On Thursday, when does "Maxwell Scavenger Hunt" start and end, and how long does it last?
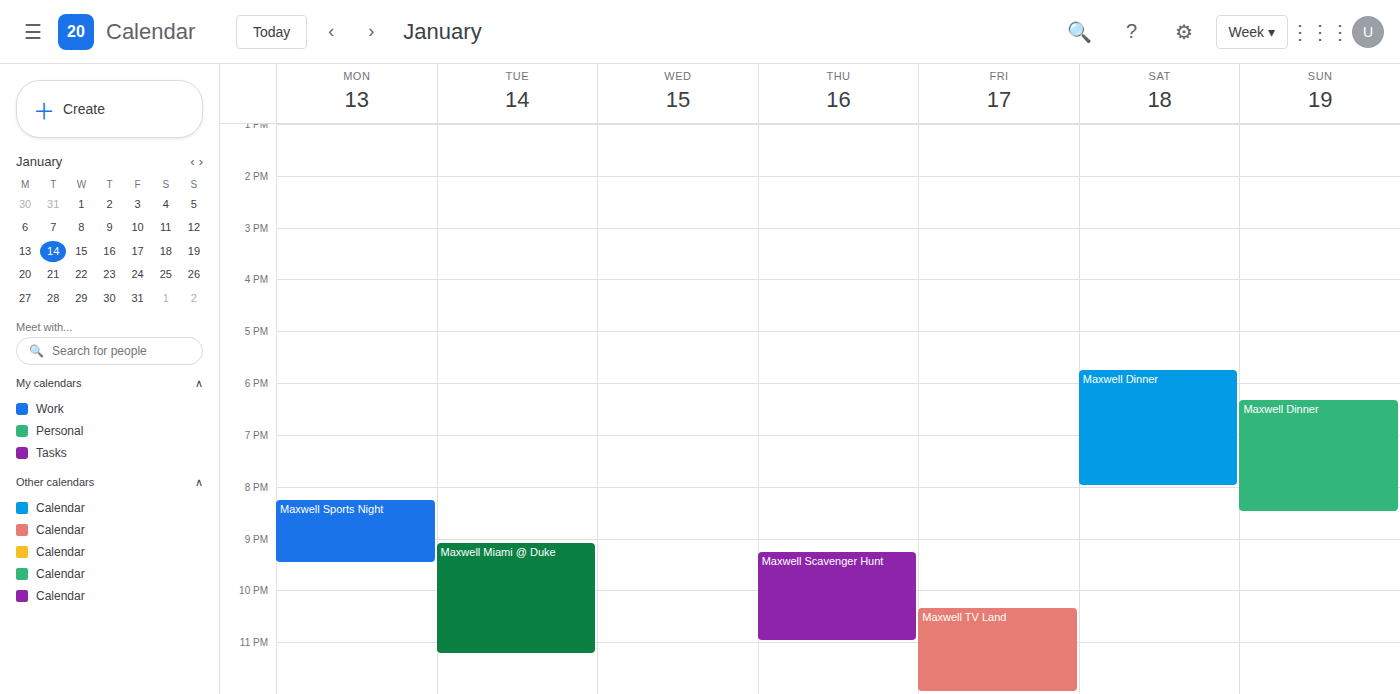
9:15 PM to 11:00 PM, 1 hour 45 minutes